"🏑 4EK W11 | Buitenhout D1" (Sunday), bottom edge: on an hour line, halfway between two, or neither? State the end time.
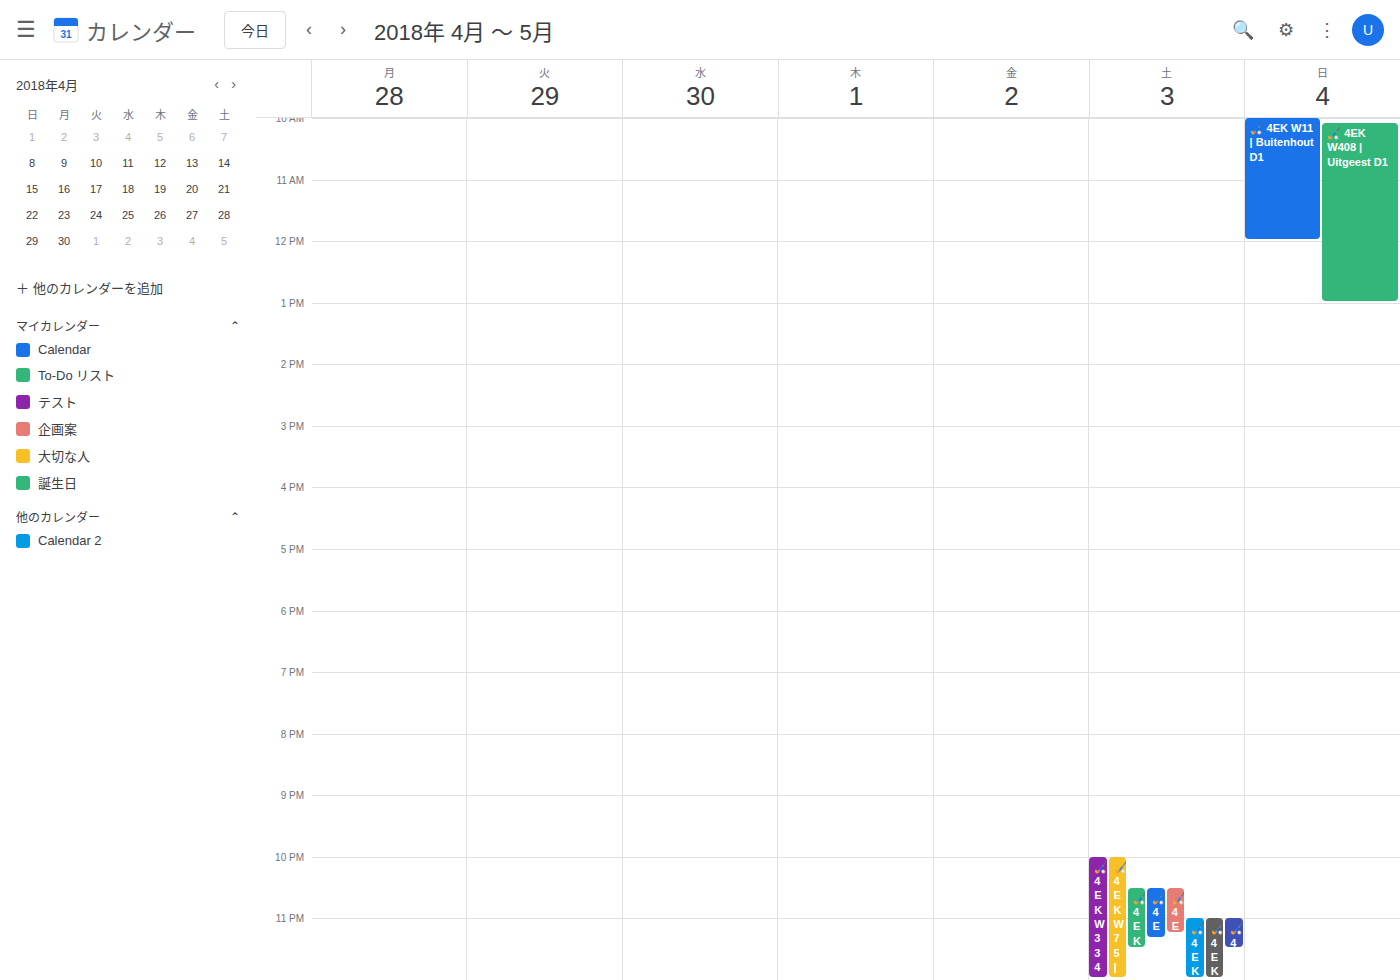
12:00 PM -- exactly on the 12 PM line.